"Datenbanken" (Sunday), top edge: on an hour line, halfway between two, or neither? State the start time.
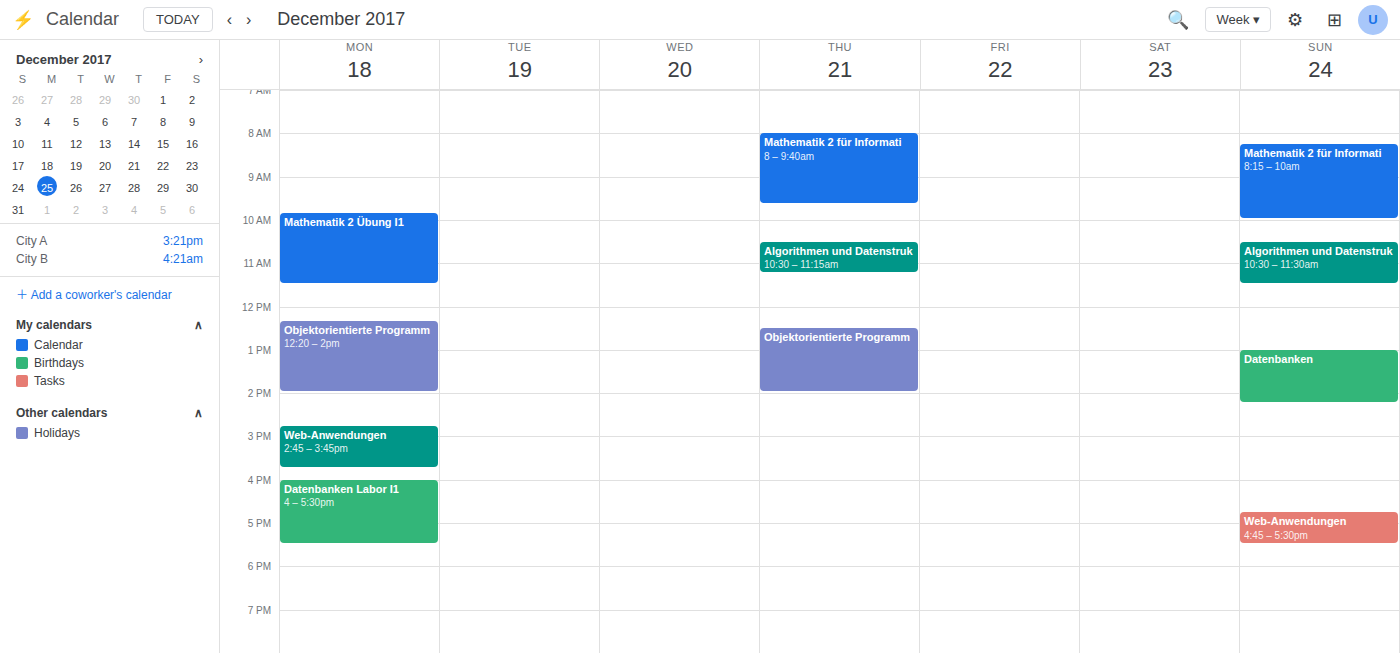
1:00 PM -- exactly on the 1 PM line.